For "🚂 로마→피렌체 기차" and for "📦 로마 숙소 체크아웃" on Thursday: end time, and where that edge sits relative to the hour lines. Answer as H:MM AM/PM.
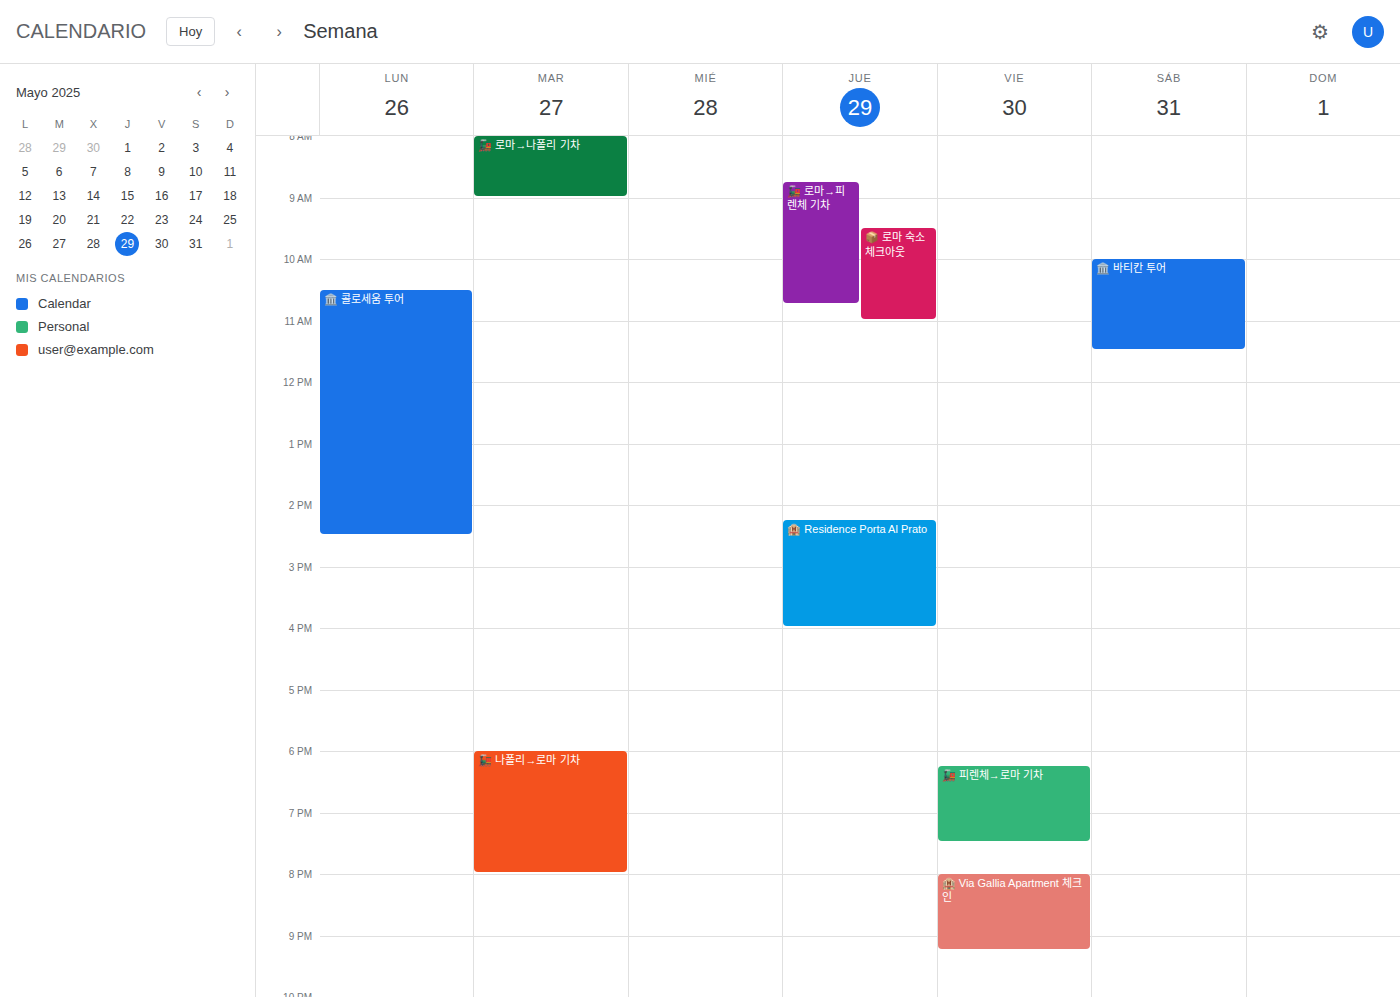
"🚂 로마→피렌체 기차": 10:45 AM, neither: three quarters of the way from the 10 AM line to the 11 AM line. "📦 로마 숙소 체크아웃": 11:00 AM, exactly on the 11 AM line.